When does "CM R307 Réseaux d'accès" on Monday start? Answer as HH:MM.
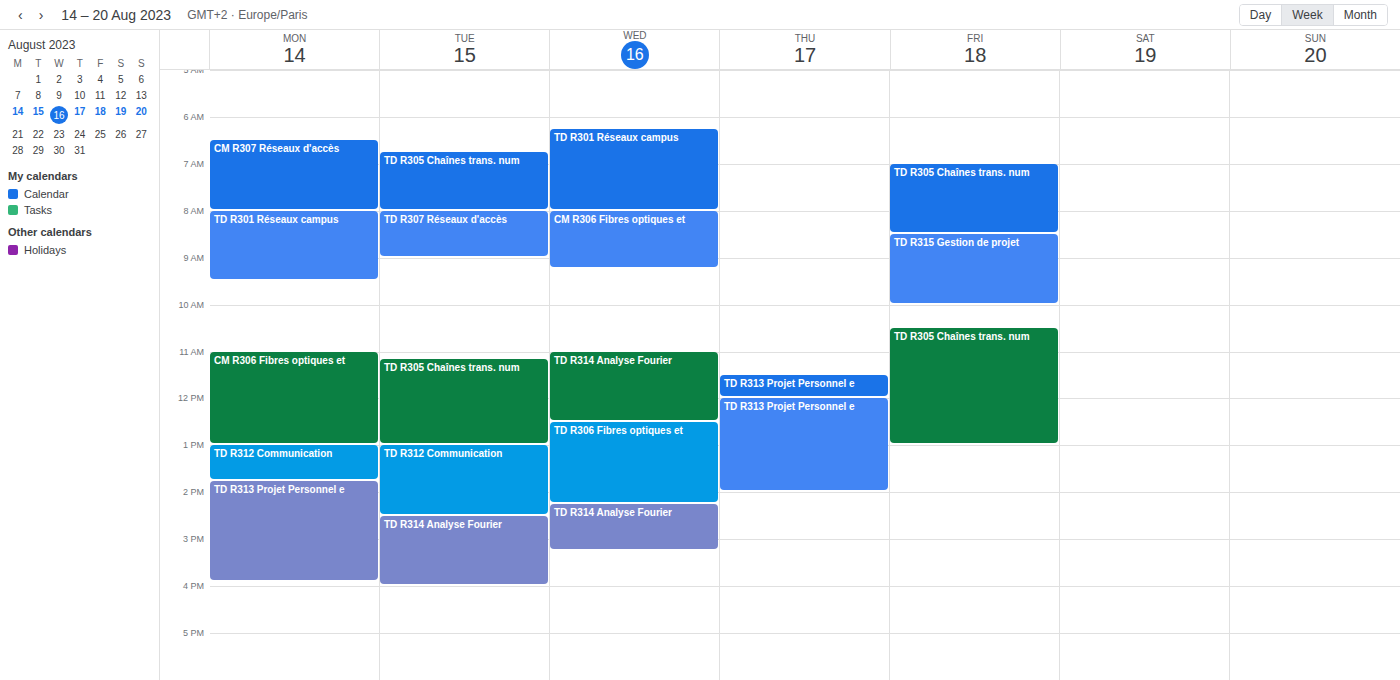
06:30